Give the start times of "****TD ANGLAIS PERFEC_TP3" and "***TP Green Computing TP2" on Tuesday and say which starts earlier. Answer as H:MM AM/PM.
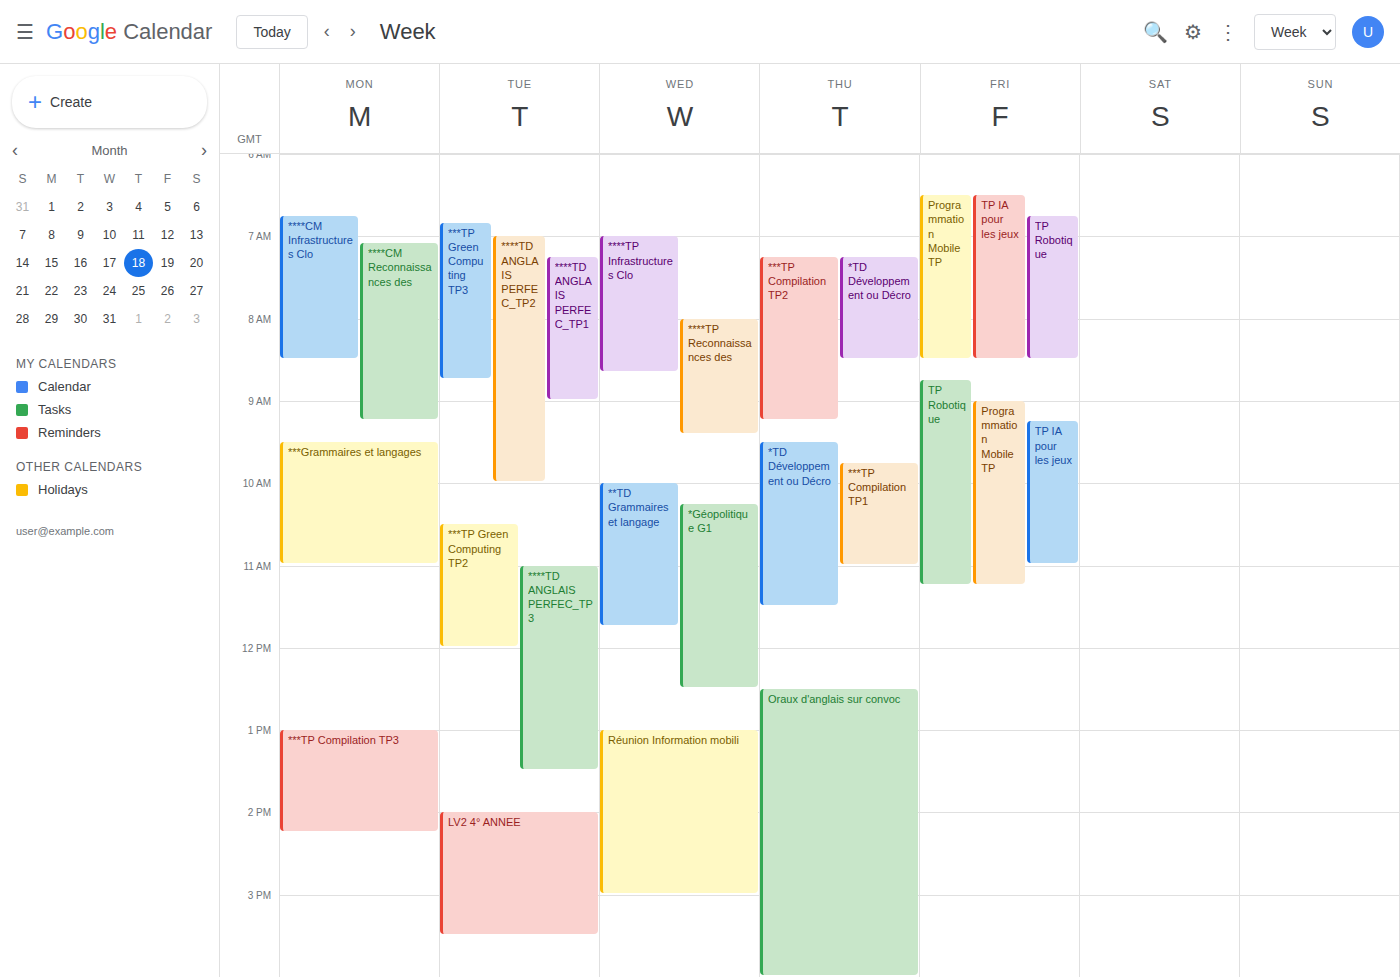
"***TP Green Computing TP2" 10:30 AM; "****TD ANGLAIS PERFEC_TP3" 11:00 AM.